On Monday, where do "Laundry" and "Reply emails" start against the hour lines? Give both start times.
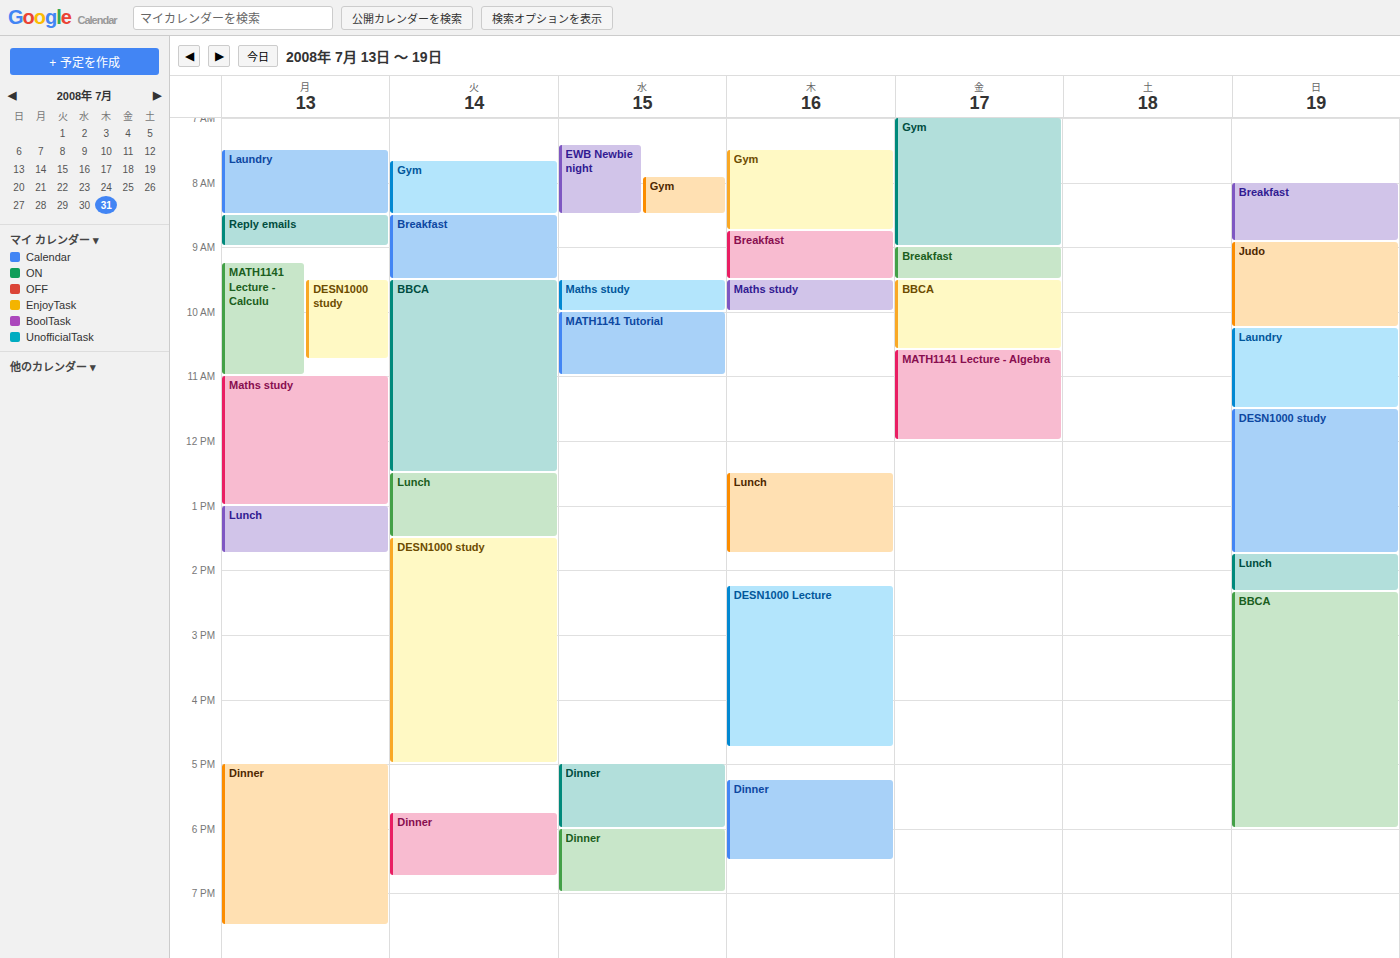
"Laundry": 7:30 AM, halfway between the 7 AM and 8 AM lines. "Reply emails": 8:30 AM, halfway between the 8 AM and 9 AM lines.